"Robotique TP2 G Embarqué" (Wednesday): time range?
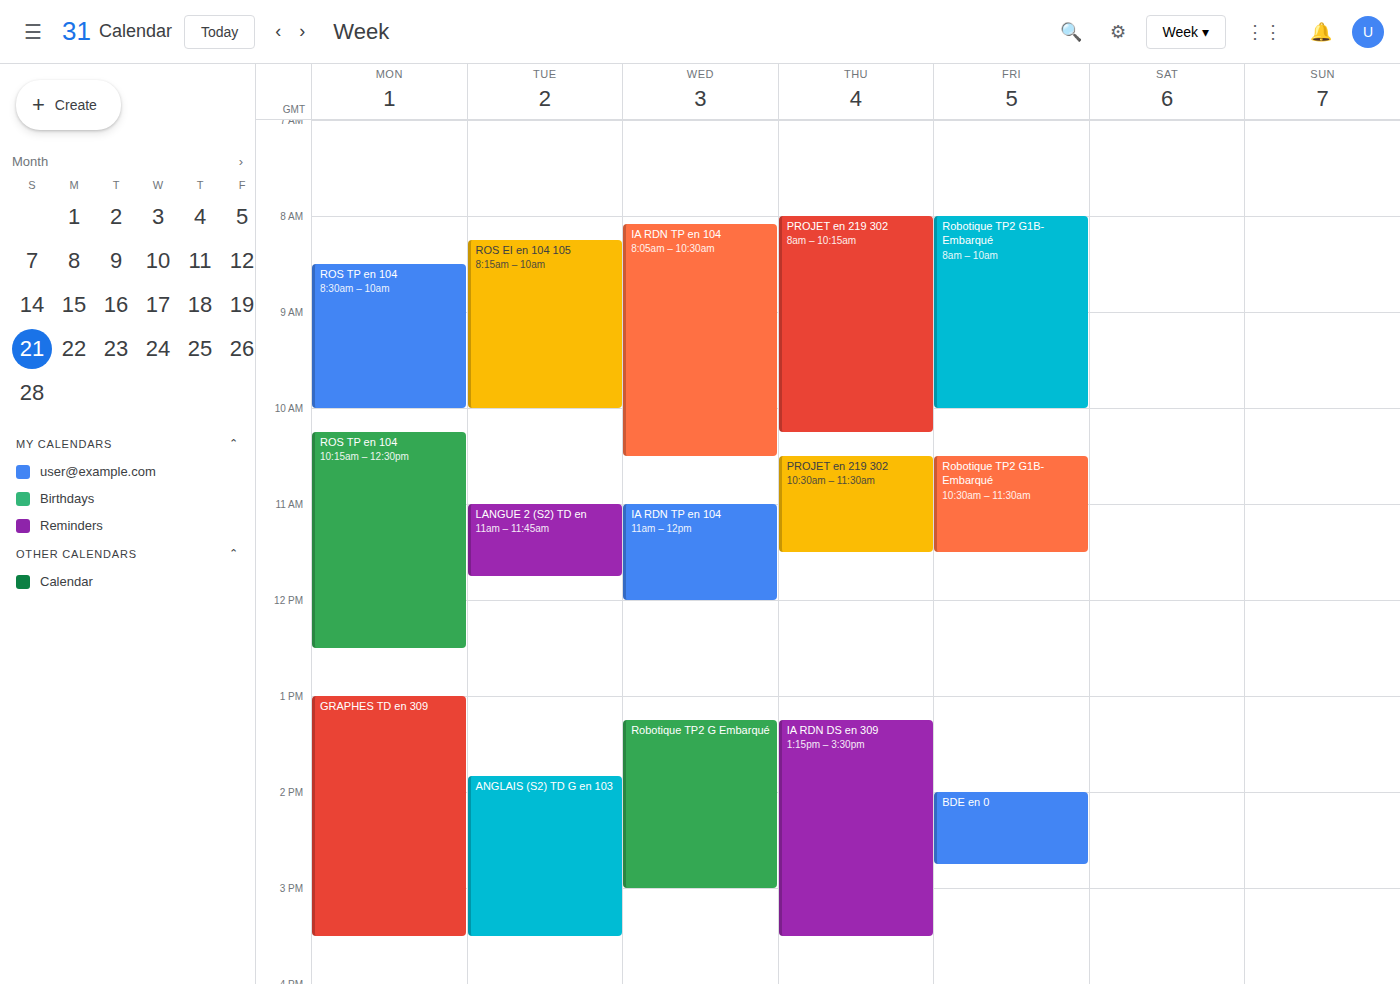
1:15 PM to 3:00 PM